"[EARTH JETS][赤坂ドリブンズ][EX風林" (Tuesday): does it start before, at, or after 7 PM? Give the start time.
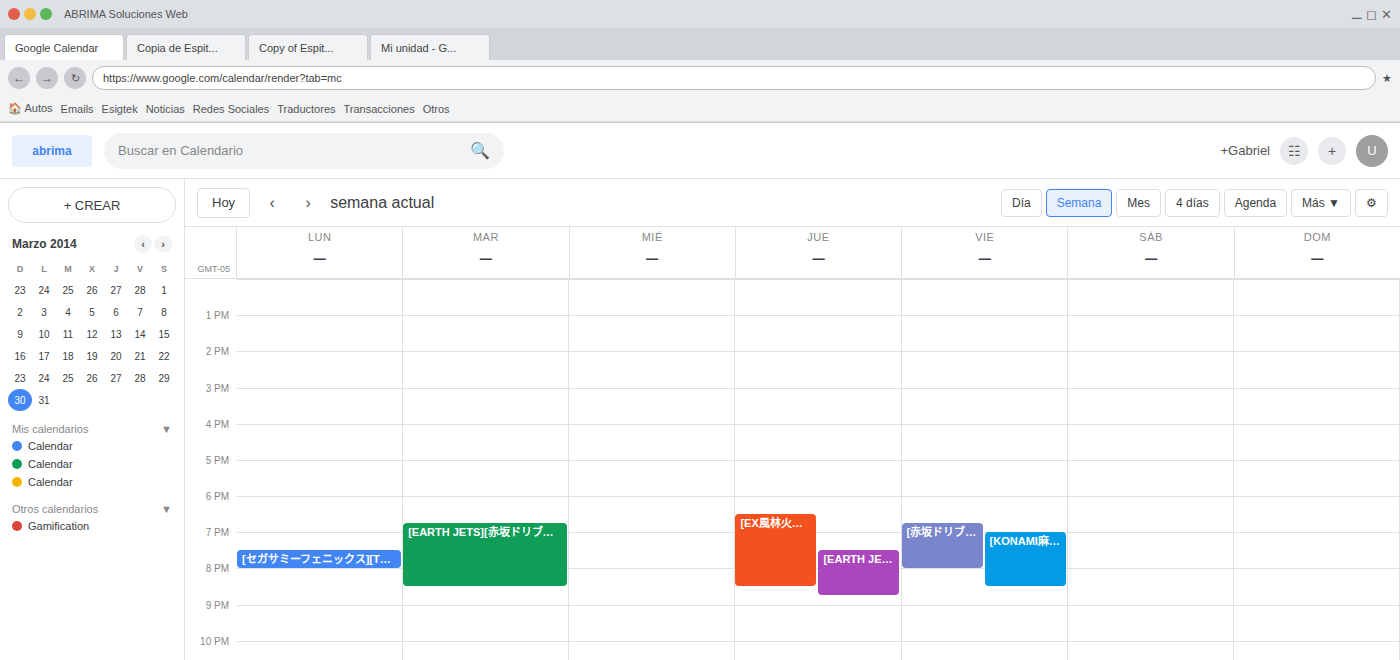
6:45 PM -- before 7 PM, 15 minutes above the 7 PM line.